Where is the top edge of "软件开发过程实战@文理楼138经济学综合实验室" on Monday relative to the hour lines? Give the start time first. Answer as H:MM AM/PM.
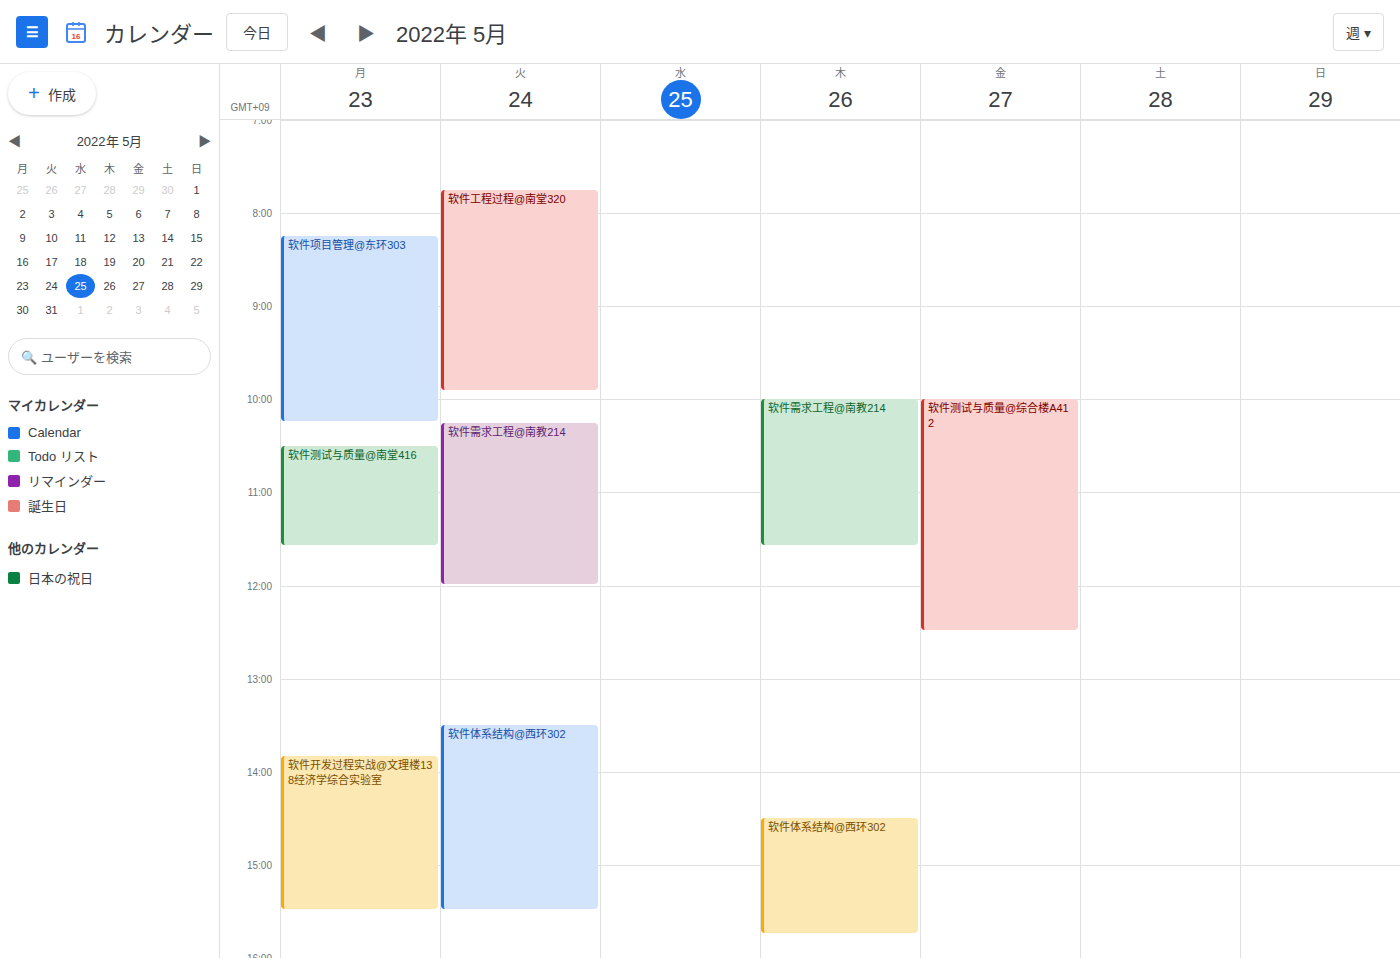
1:50 PM -- neither: 50 minutes below the 1 PM line and 10 minutes above the 2 PM line.